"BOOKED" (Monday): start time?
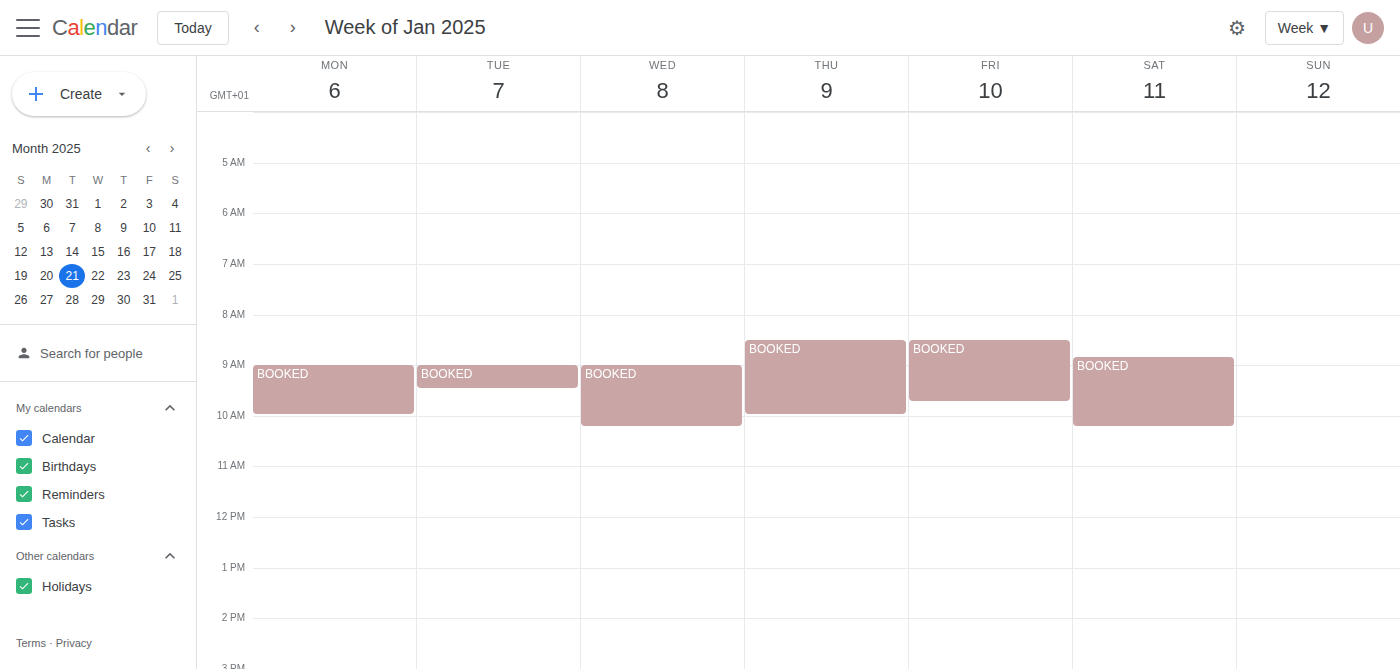
9:00 AM